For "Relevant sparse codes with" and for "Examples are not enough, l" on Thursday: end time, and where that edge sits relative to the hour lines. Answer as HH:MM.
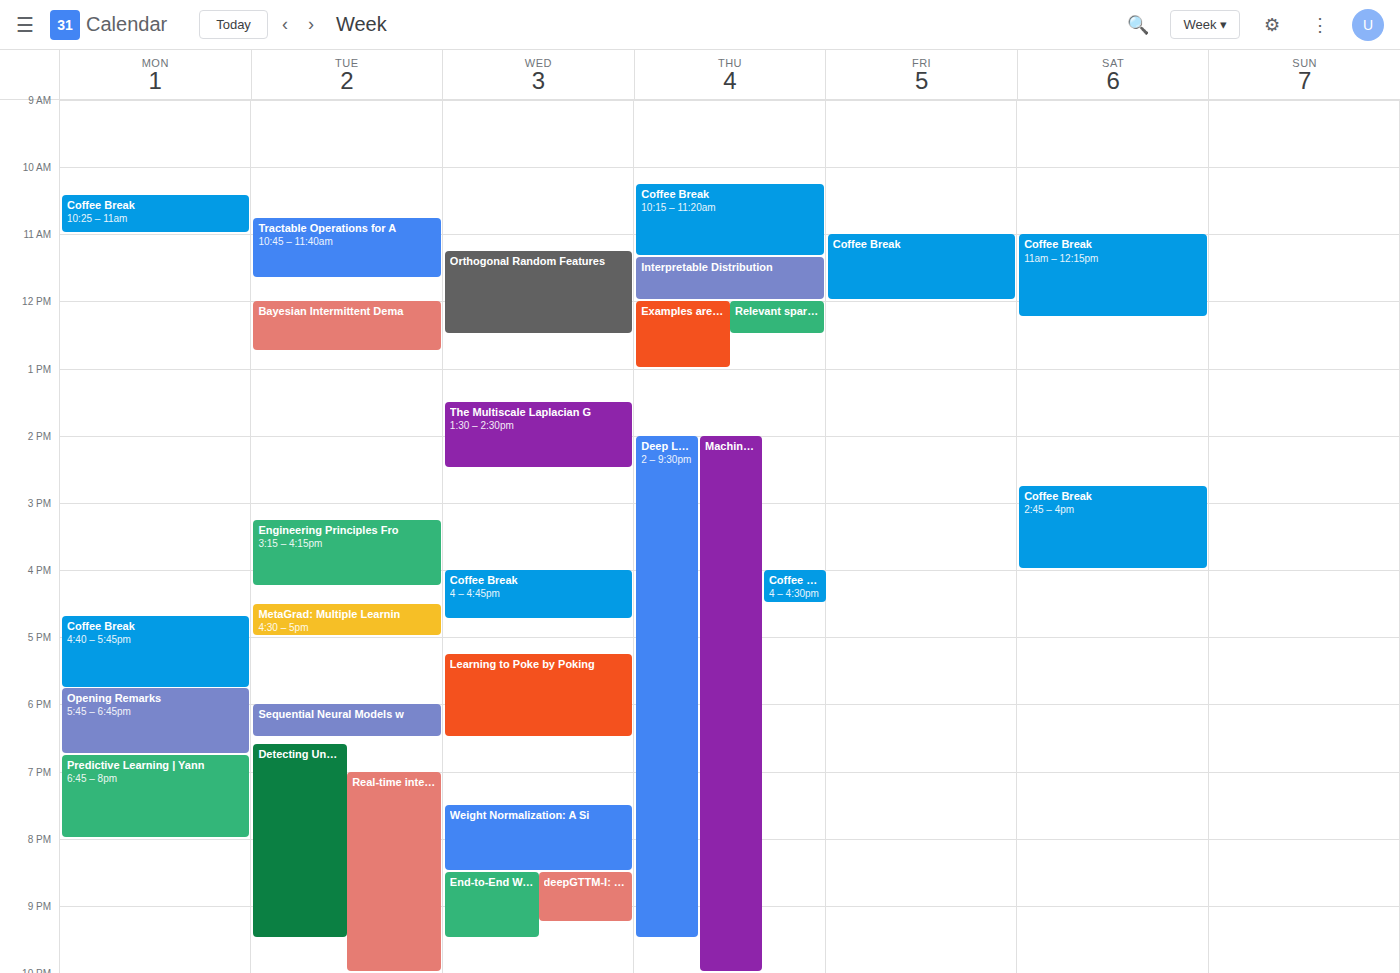
"Relevant sparse codes with": 12:30, halfway between the 12:00 and 13:00 lines. "Examples are not enough, l": 13:00, exactly on the 13:00 line.